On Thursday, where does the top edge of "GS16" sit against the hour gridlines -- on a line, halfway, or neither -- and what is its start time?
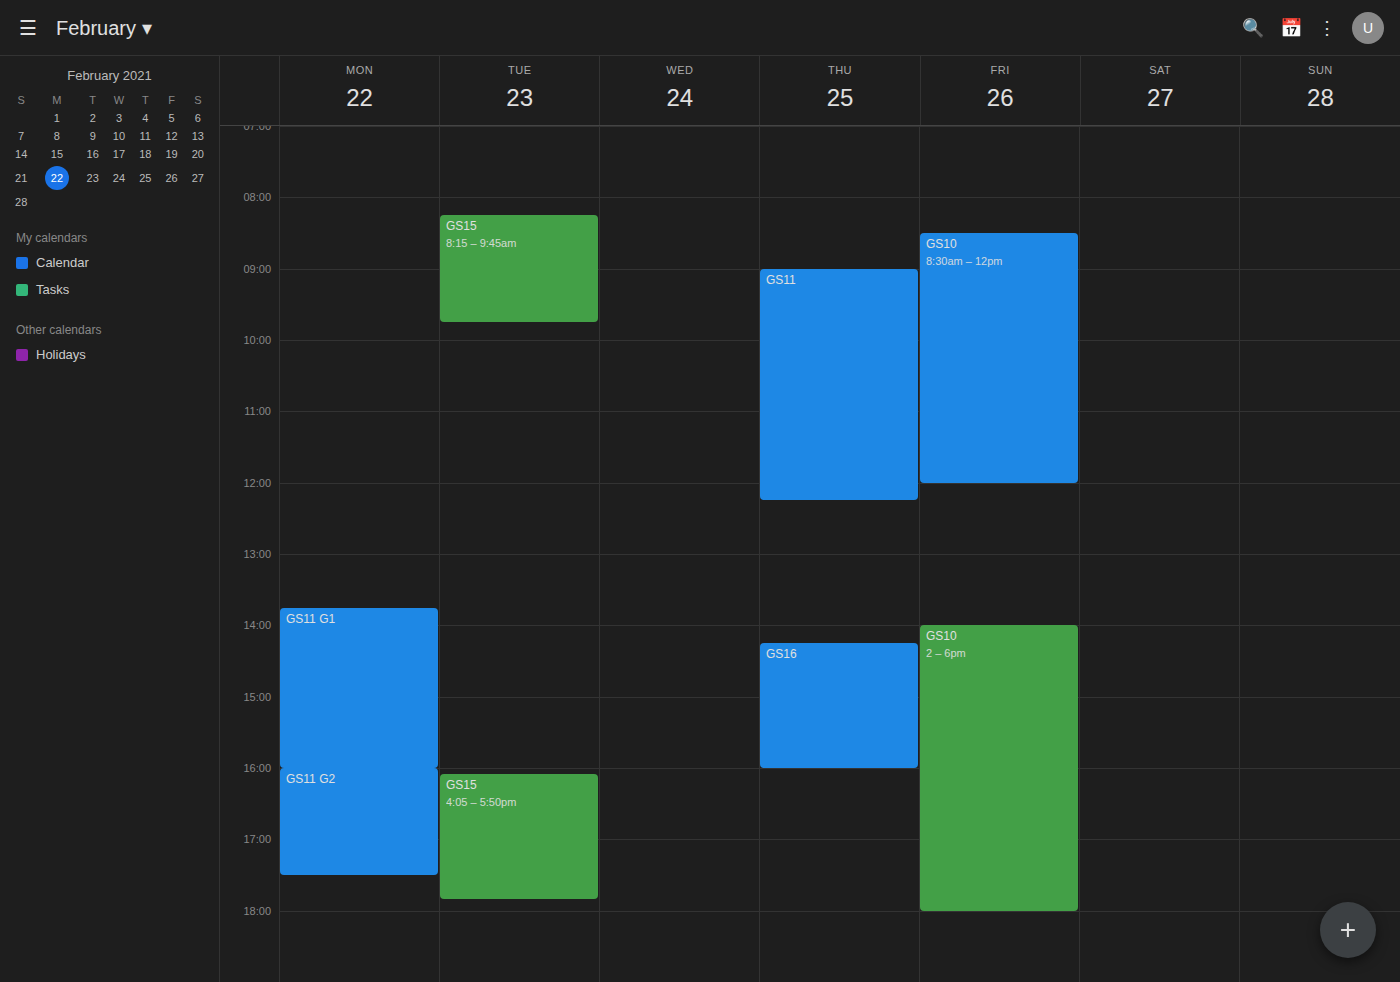
2:15 PM -- neither: a quarter of the way from the 2 PM line to the 3 PM line.